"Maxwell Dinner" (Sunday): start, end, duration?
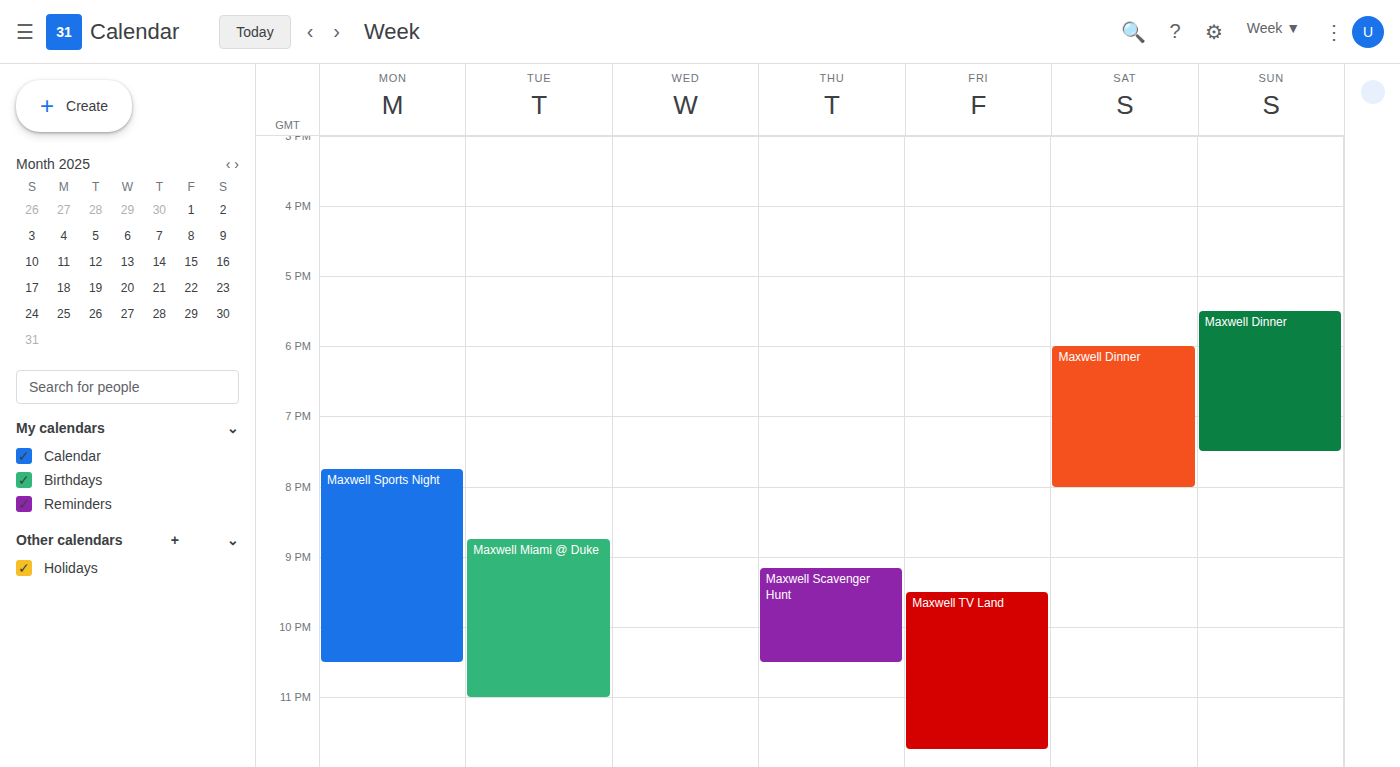
5:30 PM to 7:30 PM, 2 hours